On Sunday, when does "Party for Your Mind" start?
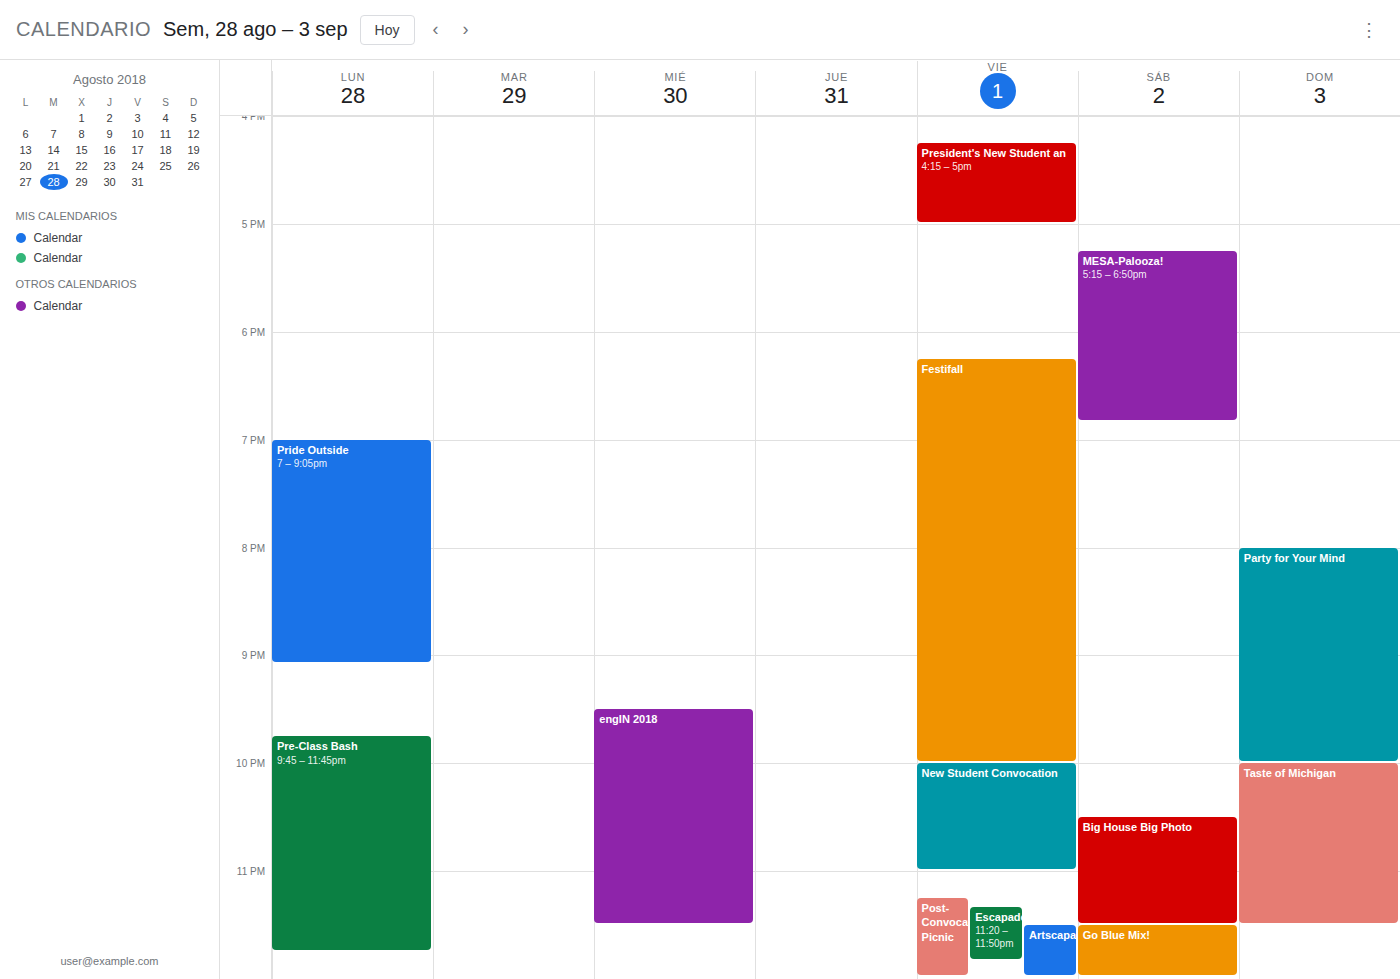
20:00